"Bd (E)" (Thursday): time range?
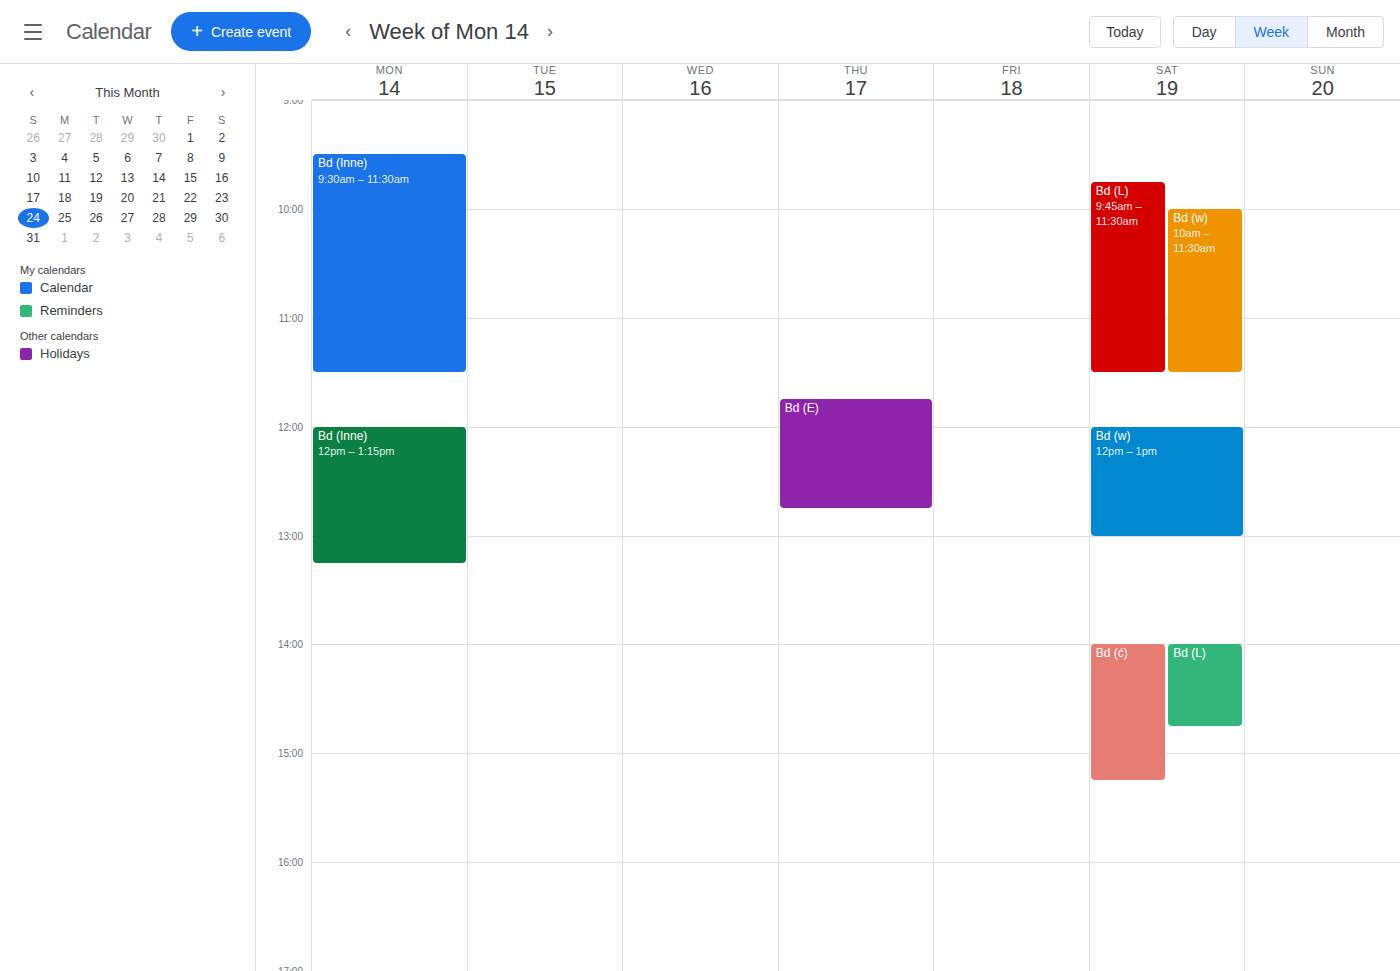
11:45 AM to 12:45 PM